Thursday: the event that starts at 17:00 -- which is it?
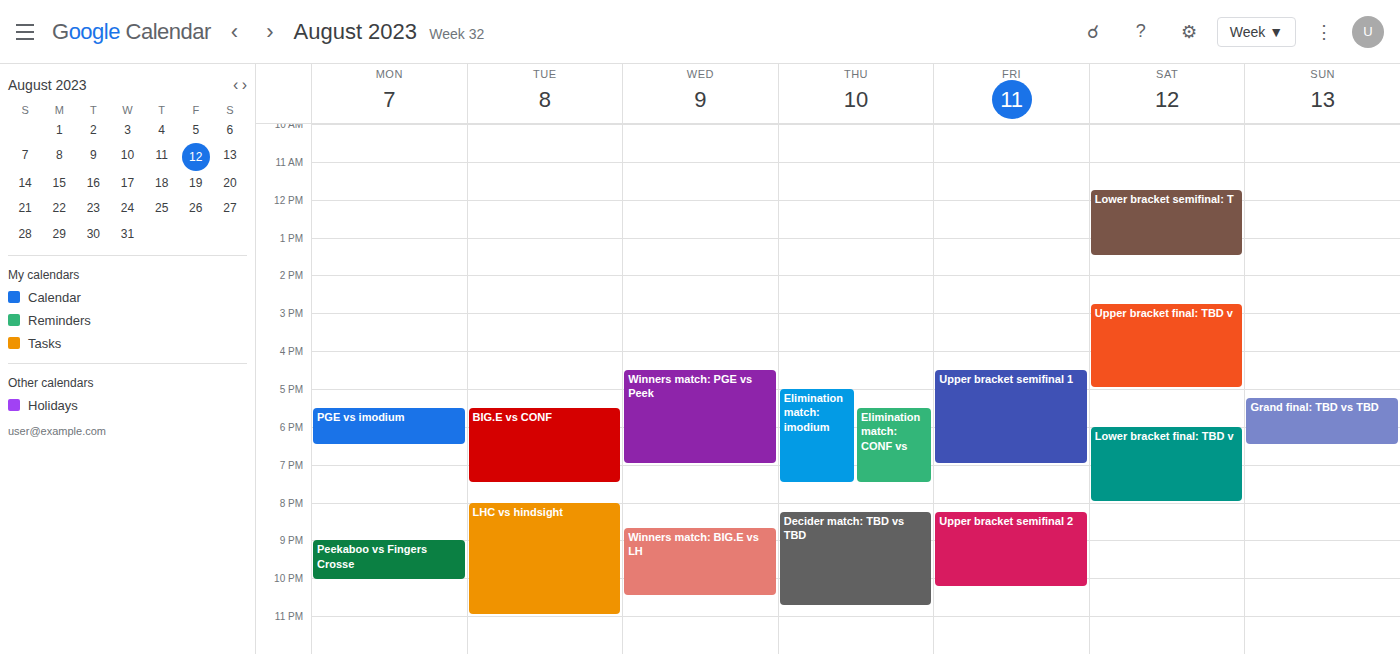
"Elimination match: imodium"